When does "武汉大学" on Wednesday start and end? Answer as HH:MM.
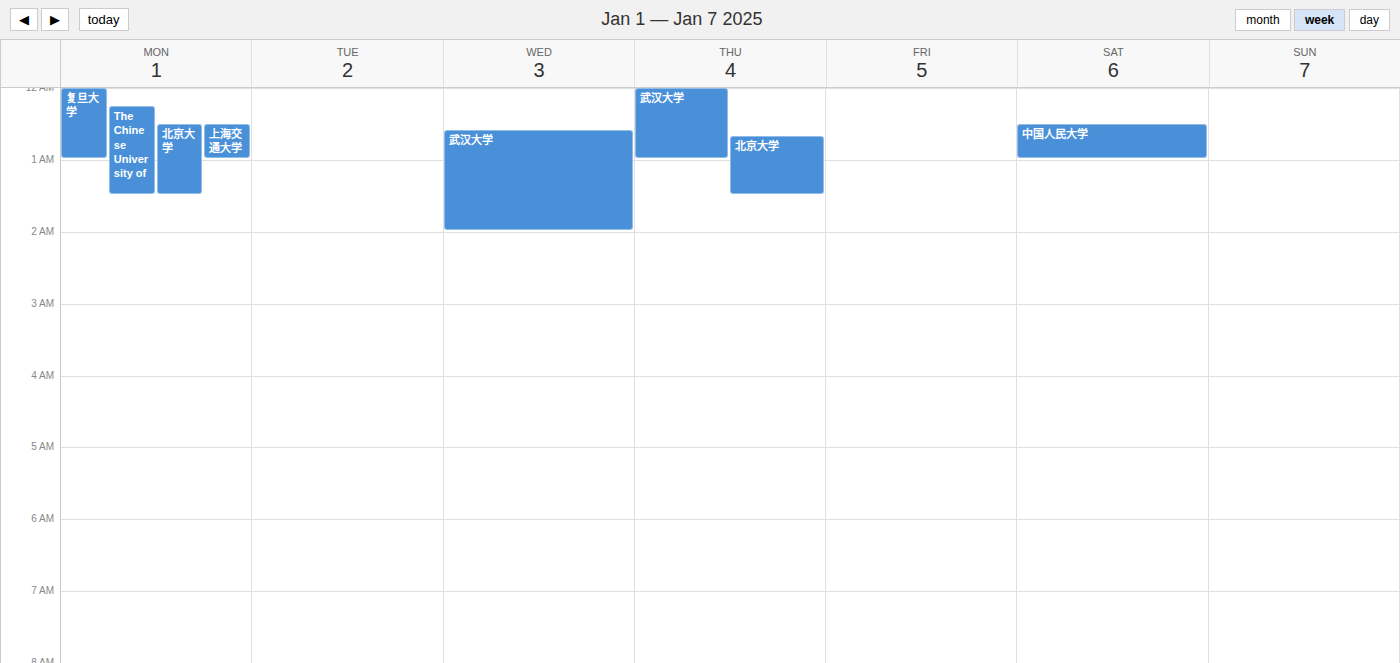
00:35 to 02:00